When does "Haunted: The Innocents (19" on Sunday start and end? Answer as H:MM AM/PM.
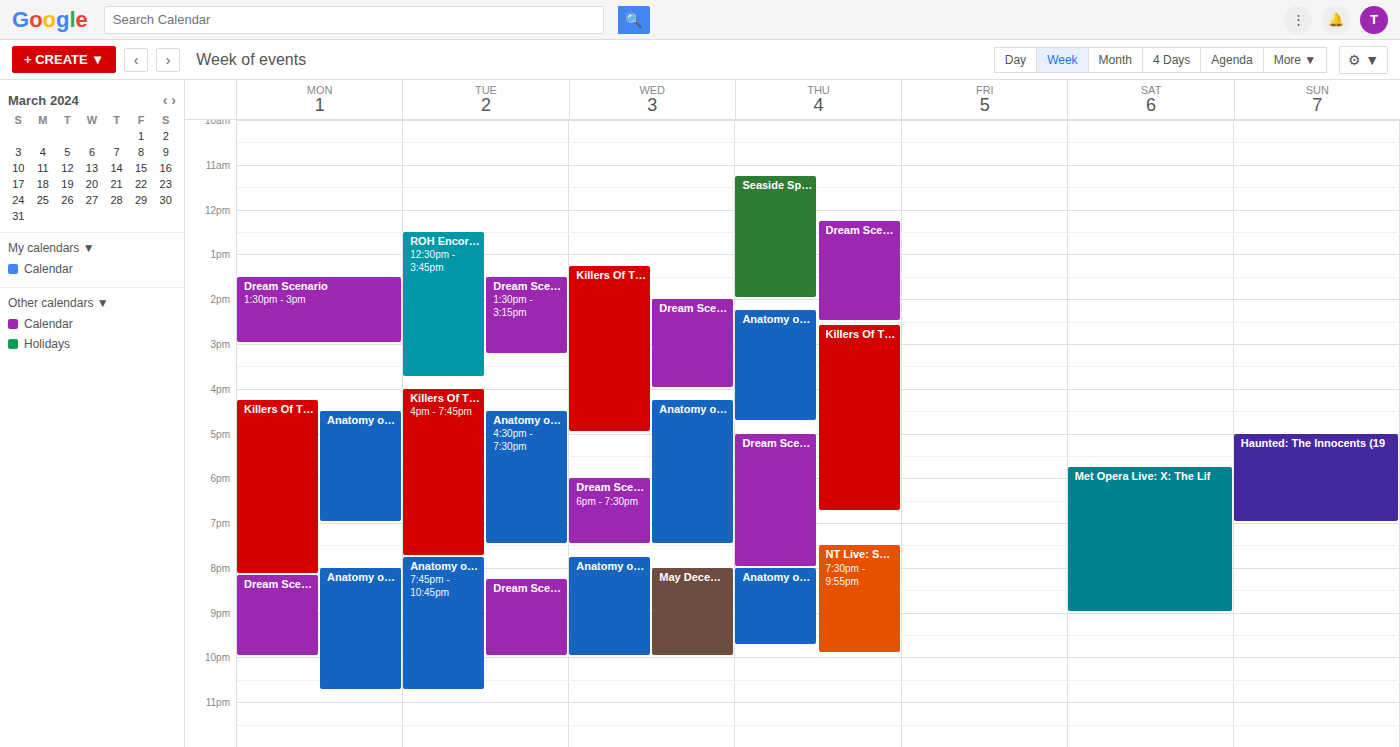
5:00 PM to 7:00 PM